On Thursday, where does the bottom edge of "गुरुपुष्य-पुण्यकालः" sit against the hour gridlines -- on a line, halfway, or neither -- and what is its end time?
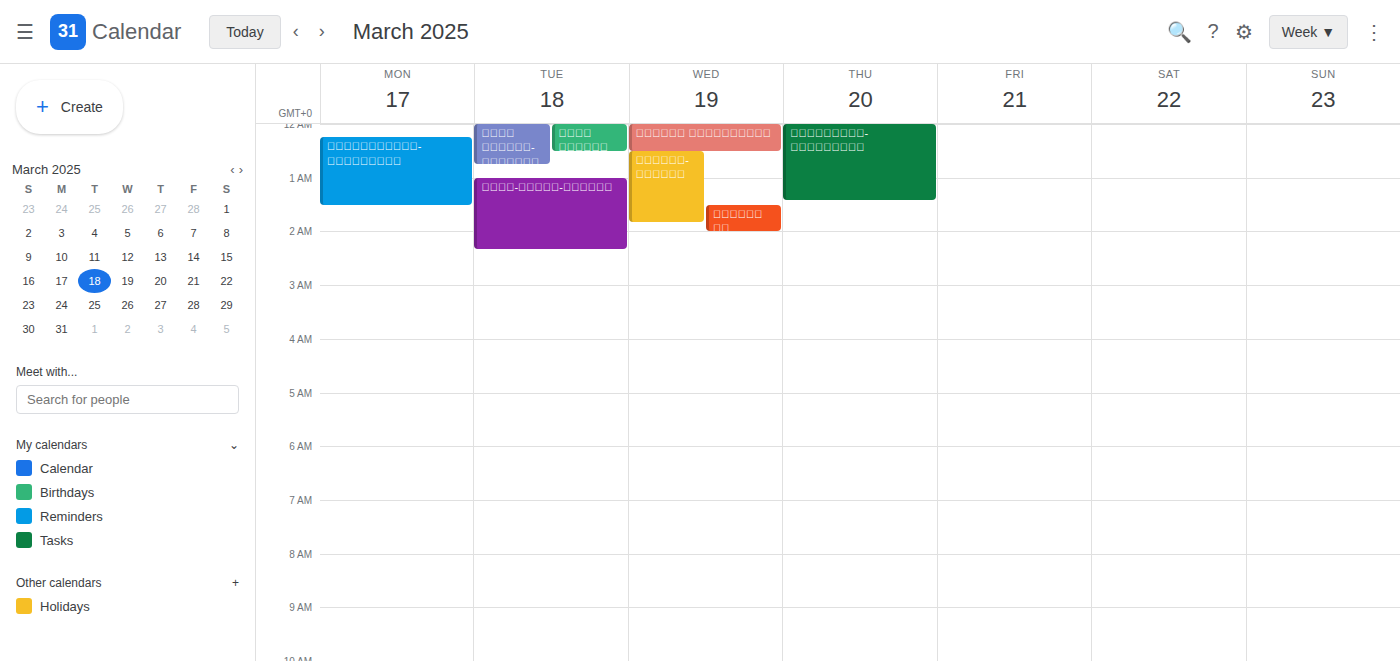
1:25 AM -- neither: 25 minutes below the 1 AM line and 35 minutes above the 2 AM line.